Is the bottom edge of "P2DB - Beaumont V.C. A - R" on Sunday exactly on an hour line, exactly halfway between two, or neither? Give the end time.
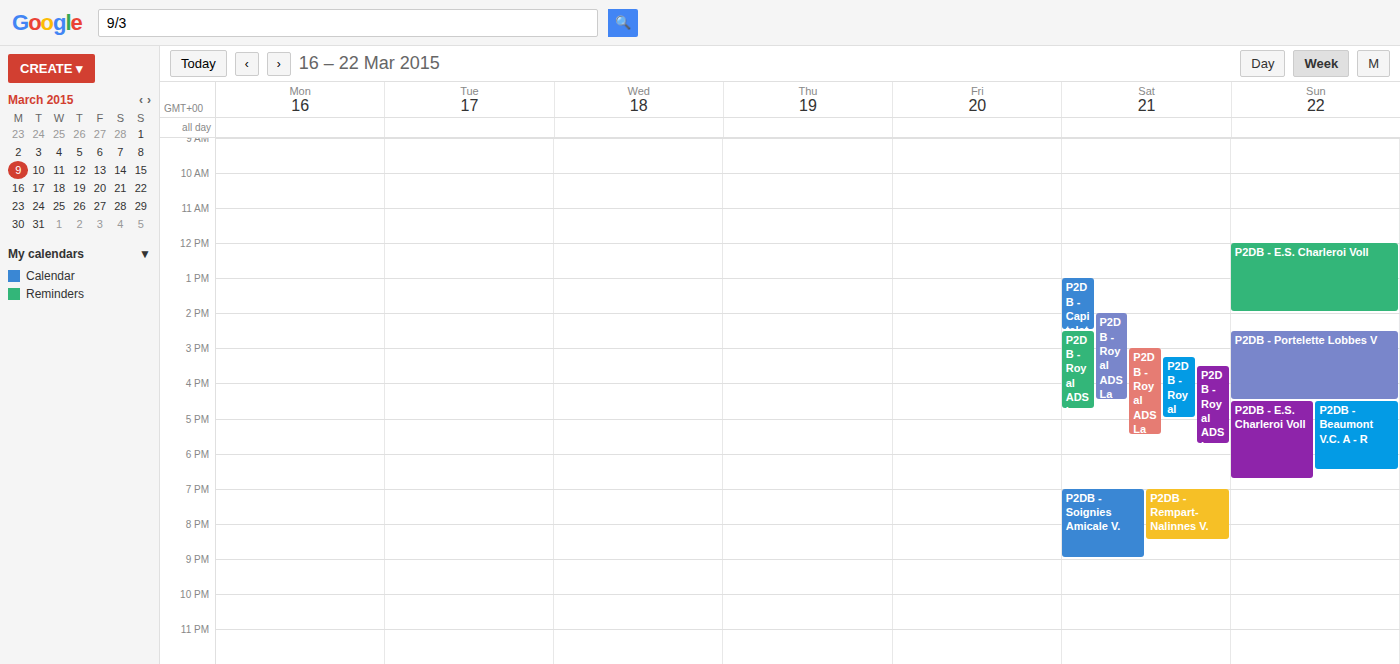
6:30 PM -- halfway between the 6 PM and 7 PM lines.